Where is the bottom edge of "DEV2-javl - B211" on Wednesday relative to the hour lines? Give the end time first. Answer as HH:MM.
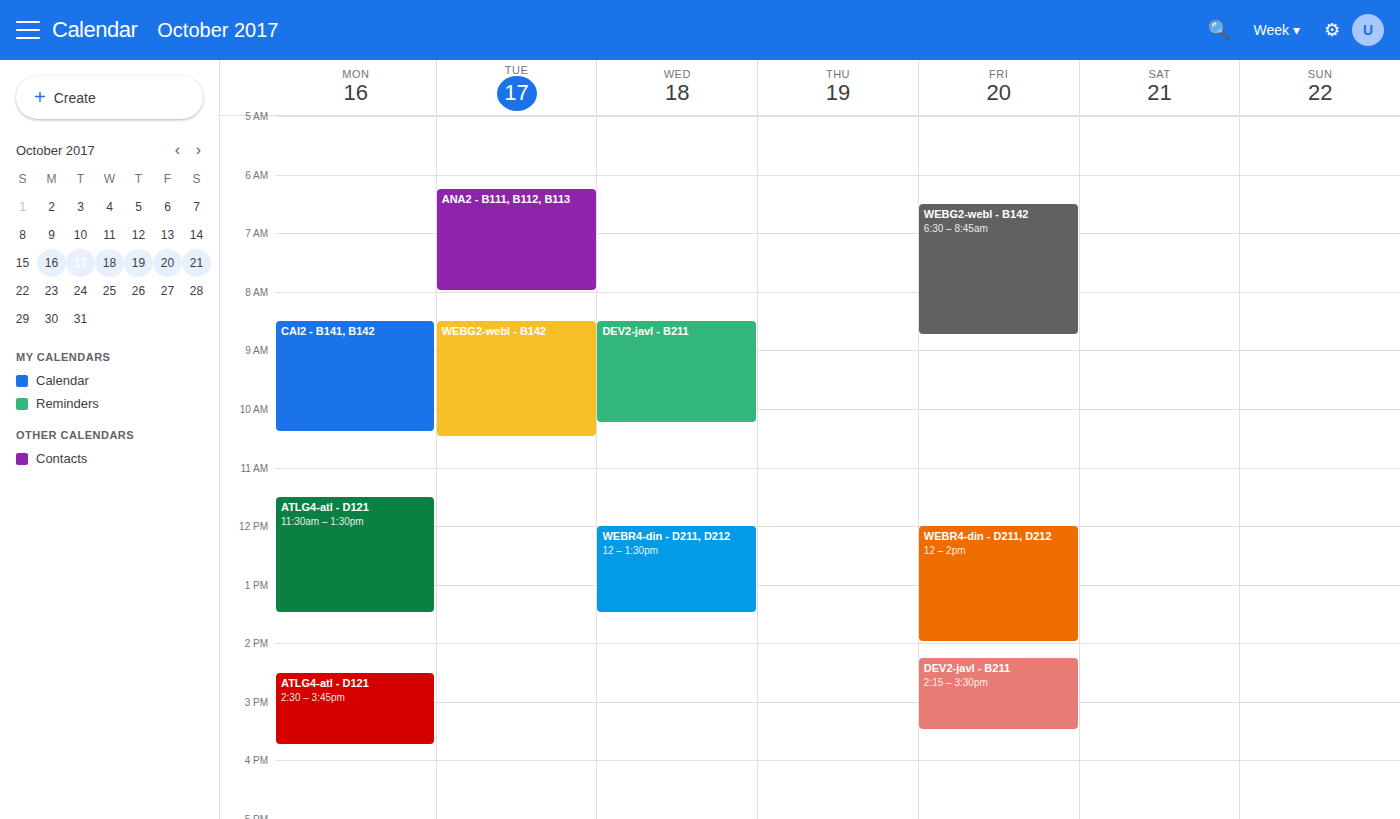
10:15 -- neither: a quarter of the way from the 10:00 line to the 11:00 line.